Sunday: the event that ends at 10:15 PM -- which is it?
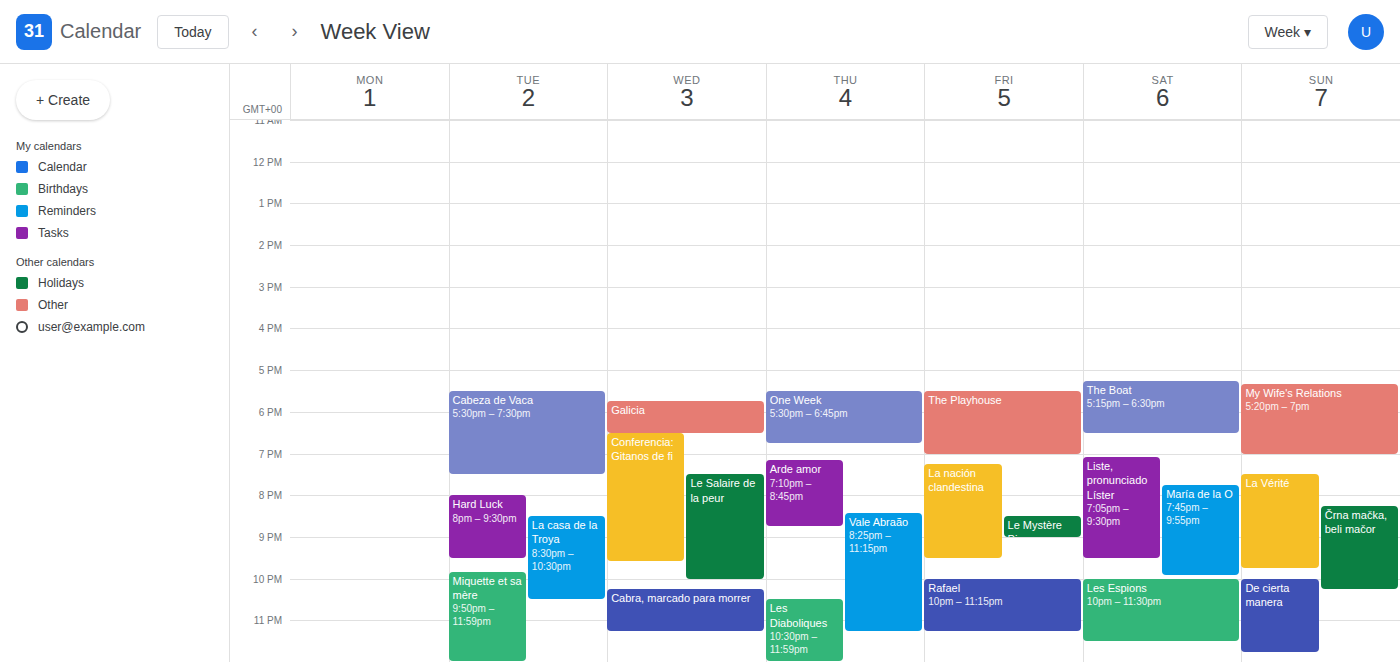
"Črna mačka, beli mačor"